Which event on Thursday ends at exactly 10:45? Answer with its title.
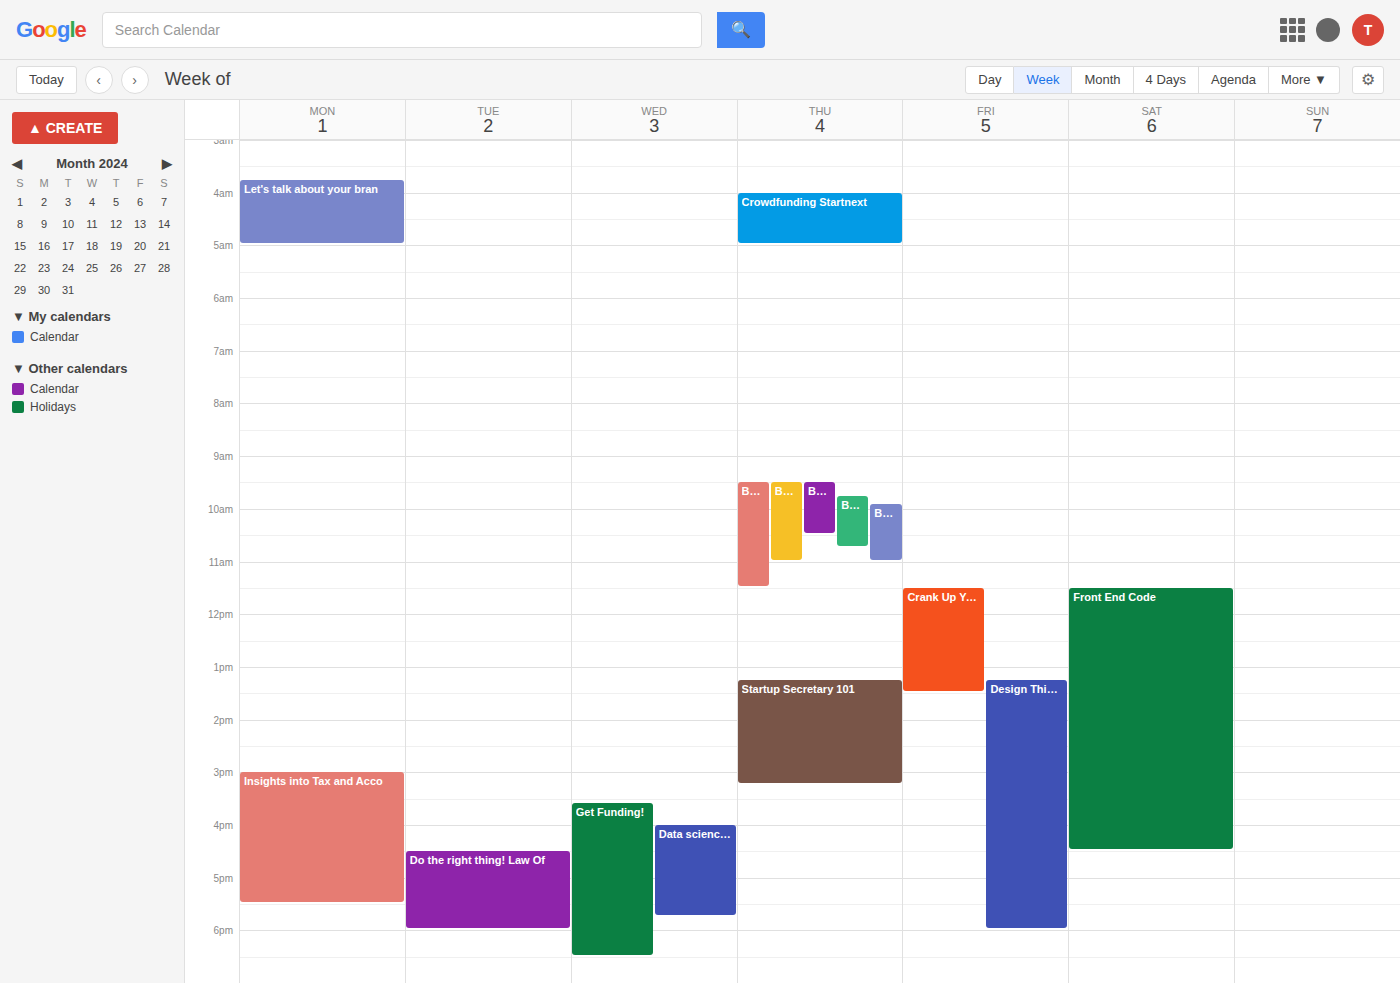
"Betabreakfast with One Cow"